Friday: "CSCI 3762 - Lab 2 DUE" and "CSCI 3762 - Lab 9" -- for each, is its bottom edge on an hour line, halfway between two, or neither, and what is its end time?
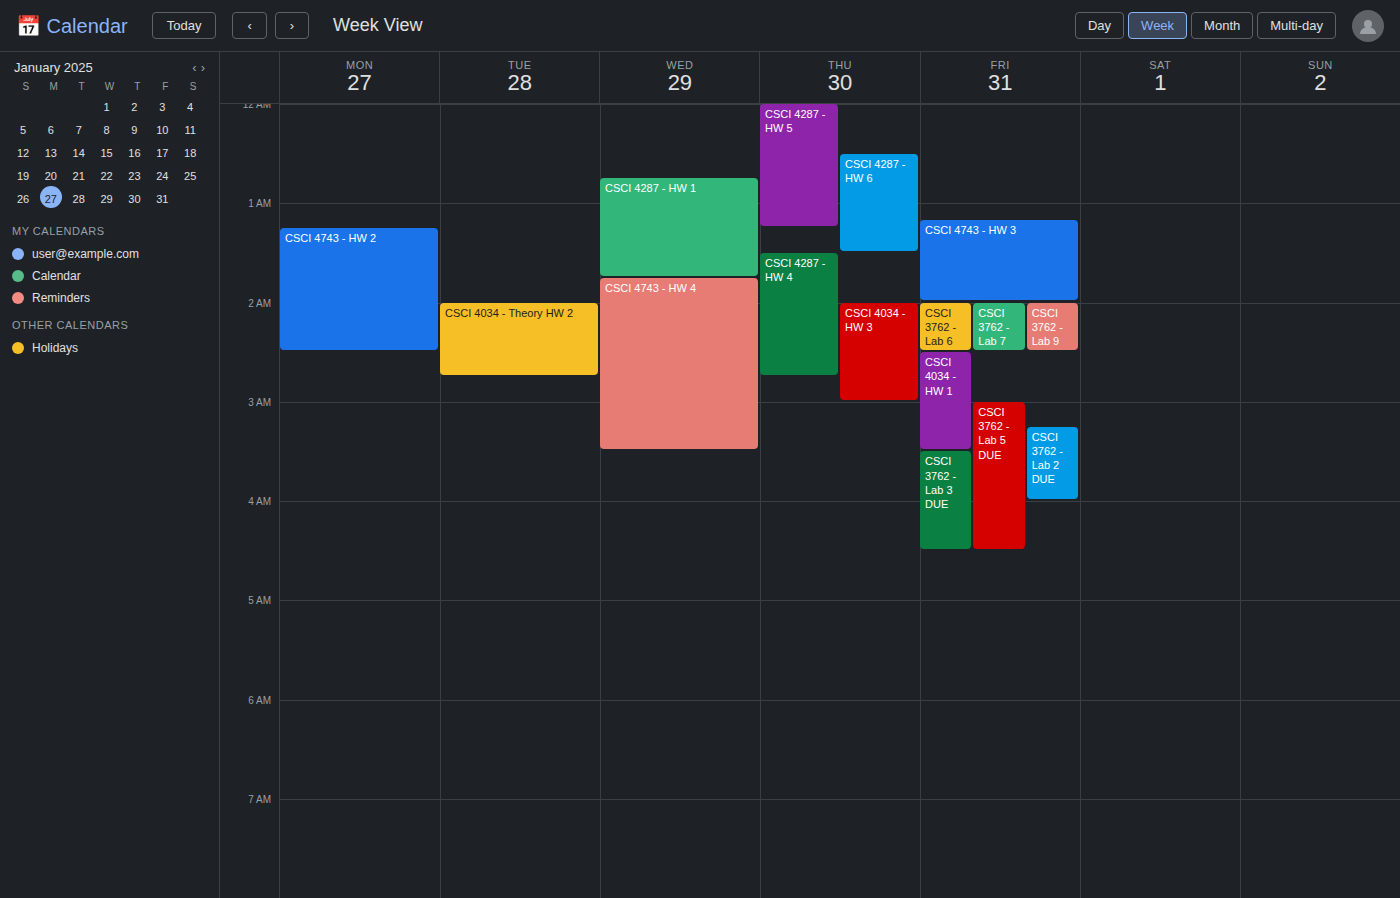
"CSCI 3762 - Lab 2 DUE": 4:00 AM, exactly on the 4 AM line. "CSCI 3762 - Lab 9": 2:30 AM, halfway between the 2 AM and 3 AM lines.